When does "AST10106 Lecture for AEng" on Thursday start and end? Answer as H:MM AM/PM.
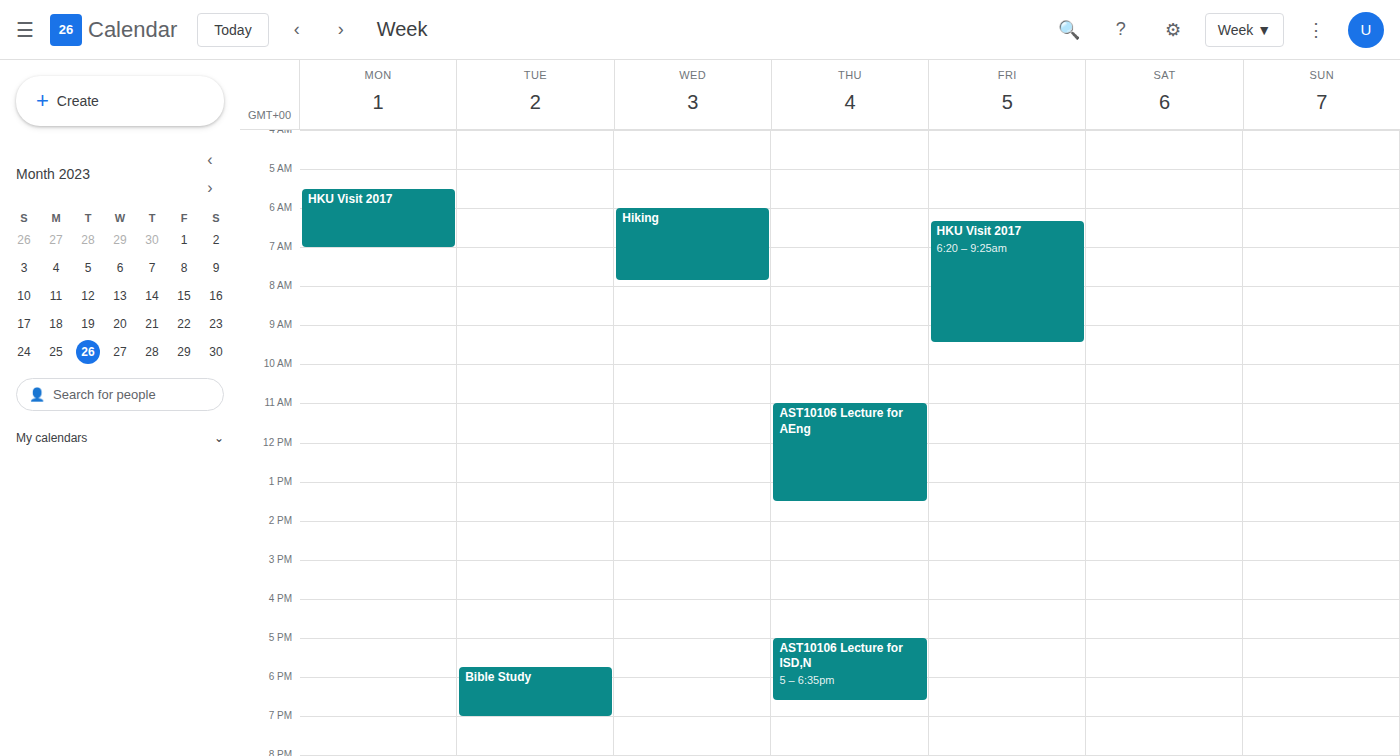
11:00 AM to 1:30 PM